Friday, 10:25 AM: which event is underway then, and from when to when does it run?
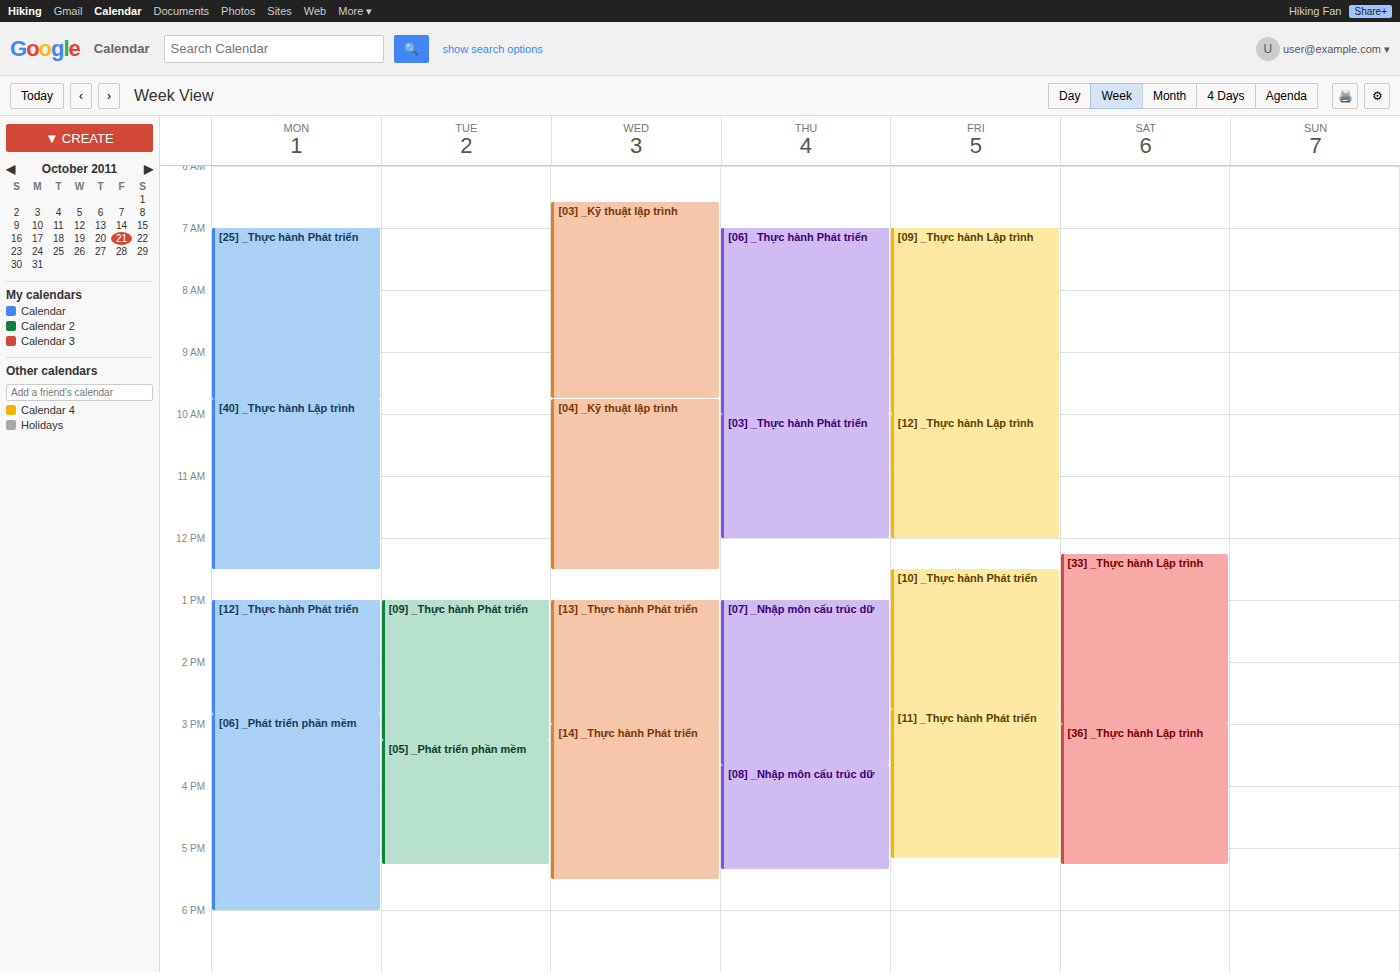
"[12] _Thực hành Lập trình", 10:00 AM to 12:00 PM